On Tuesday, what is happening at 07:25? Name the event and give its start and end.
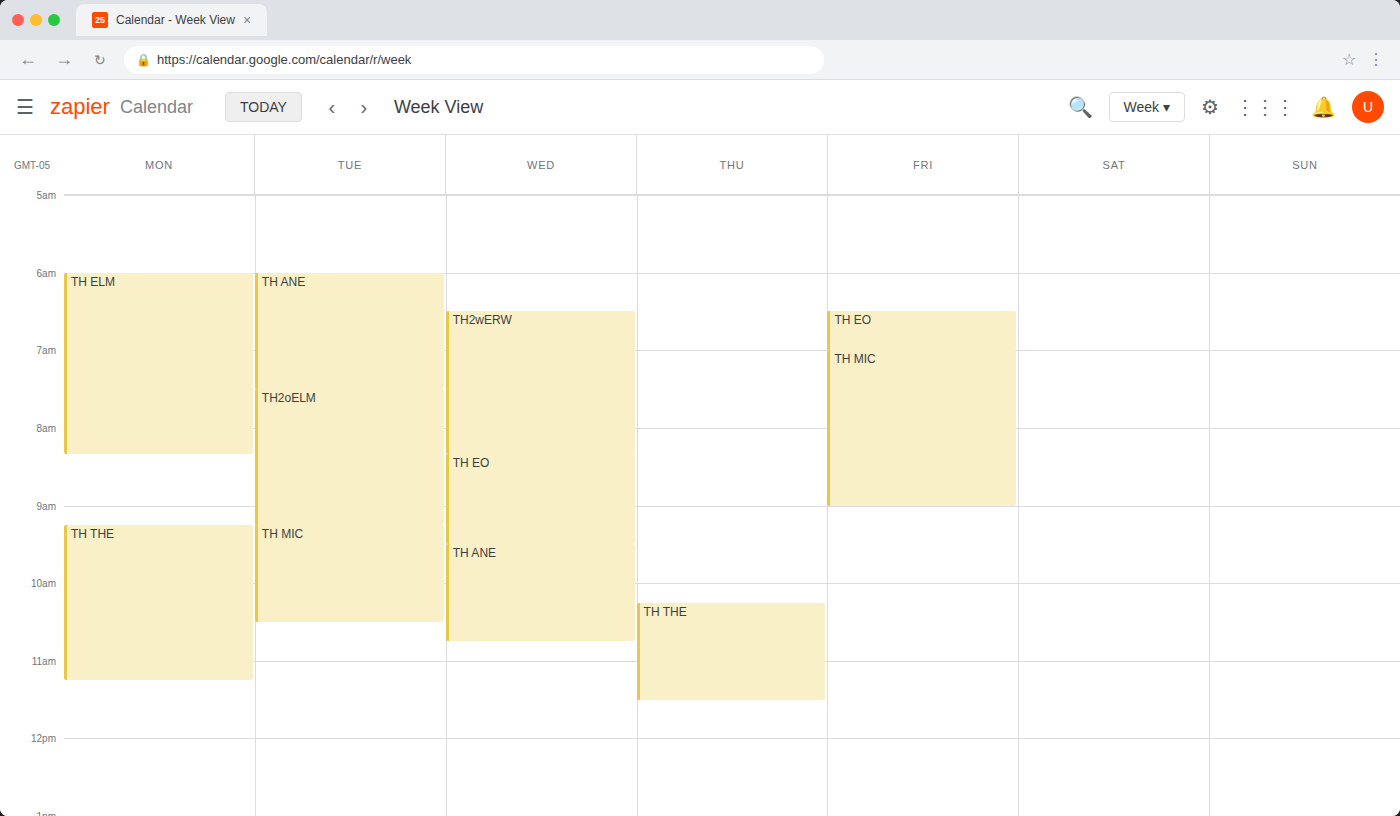
"TH ANE", 06:00 to 07:30